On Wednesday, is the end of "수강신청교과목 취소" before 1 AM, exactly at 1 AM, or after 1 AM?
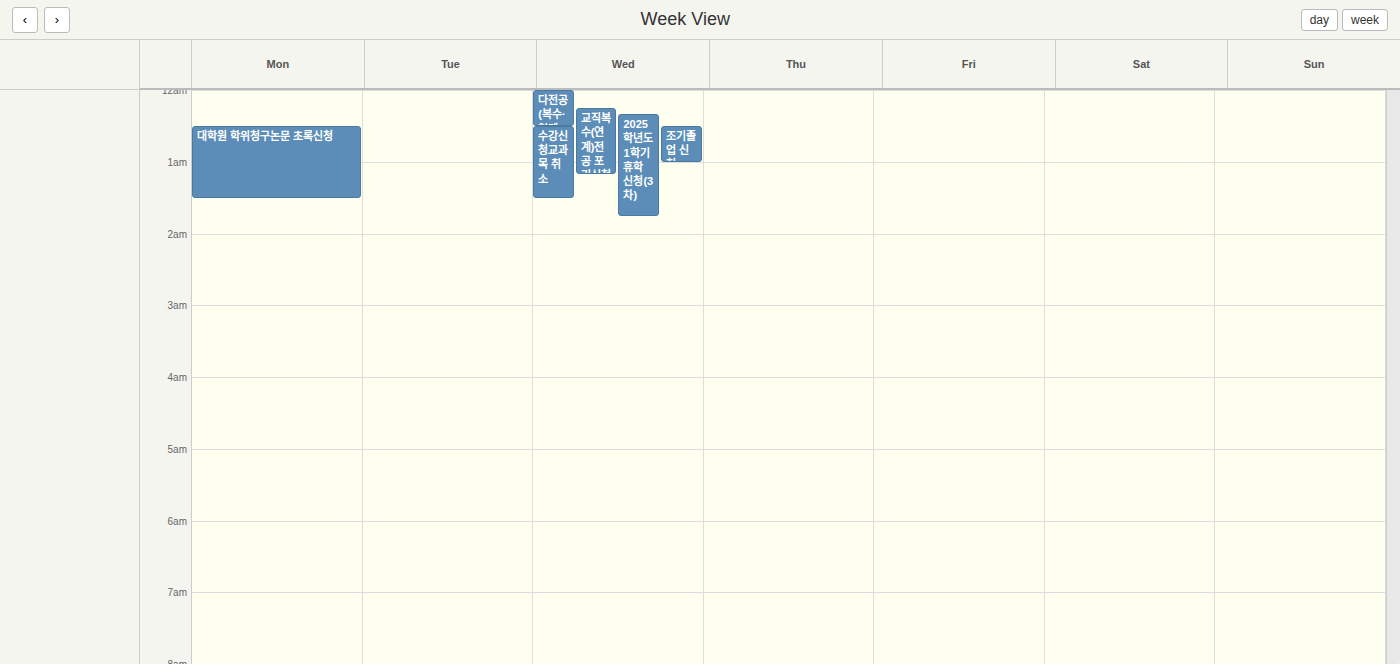
1:30 AM -- after 1 AM, 30 minutes below the 1 AM line.